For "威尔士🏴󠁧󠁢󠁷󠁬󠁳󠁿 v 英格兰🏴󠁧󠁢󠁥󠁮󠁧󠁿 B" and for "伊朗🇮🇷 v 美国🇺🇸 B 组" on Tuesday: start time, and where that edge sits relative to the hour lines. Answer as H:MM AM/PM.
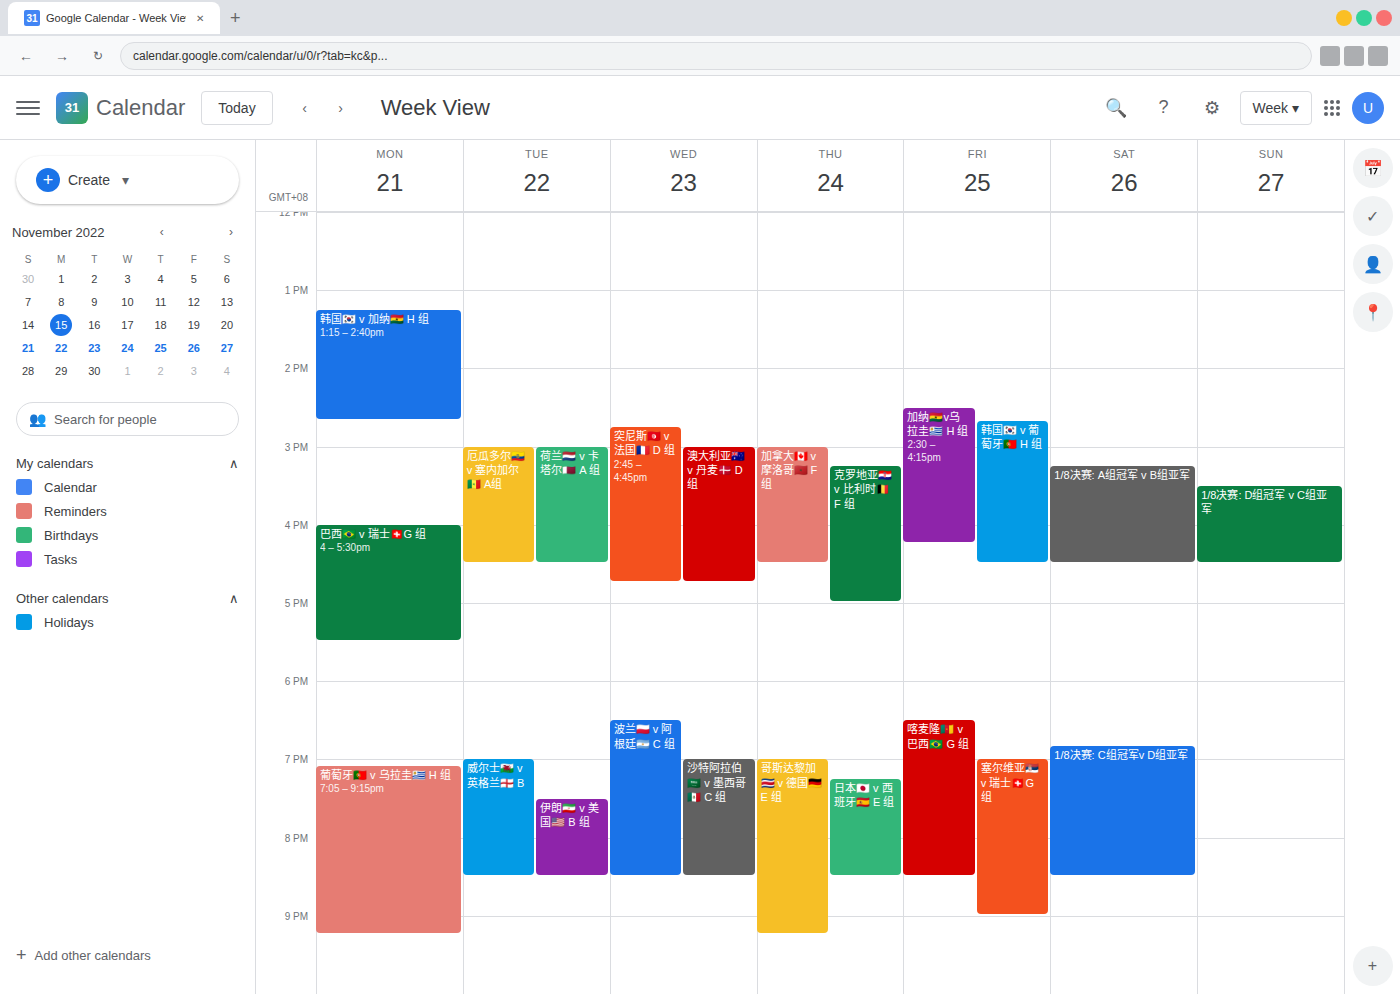
"威尔士🏴󠁧󠁢󠁷󠁬󠁳󠁿 v 英格兰🏴󠁧󠁢󠁥󠁮󠁧󠁿 B": 7:00 PM, exactly on the 7 PM line. "伊朗🇮🇷 v 美国🇺🇸 B 组": 7:30 PM, halfway between the 7 PM and 8 PM lines.